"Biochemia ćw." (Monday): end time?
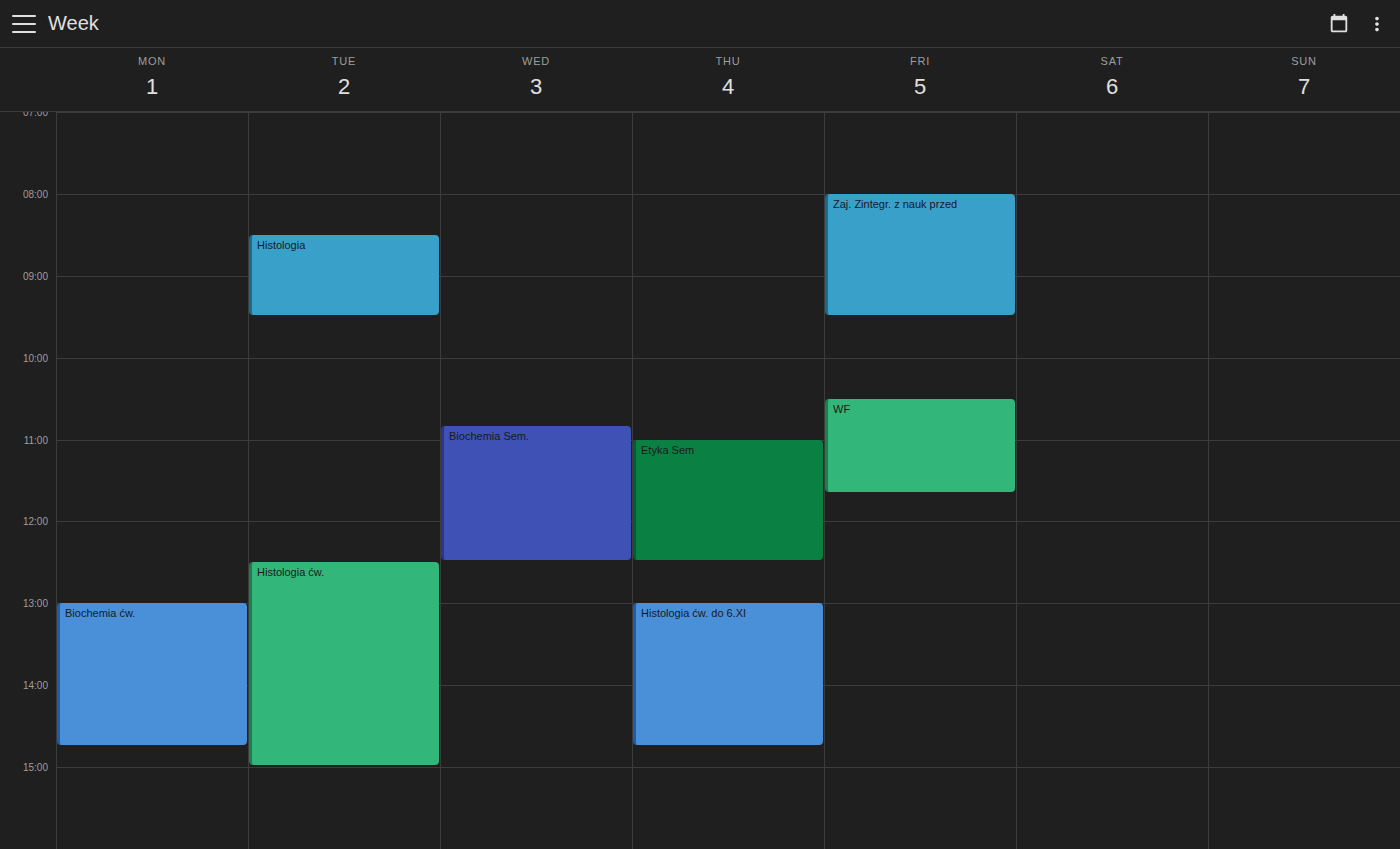
2:45 PM